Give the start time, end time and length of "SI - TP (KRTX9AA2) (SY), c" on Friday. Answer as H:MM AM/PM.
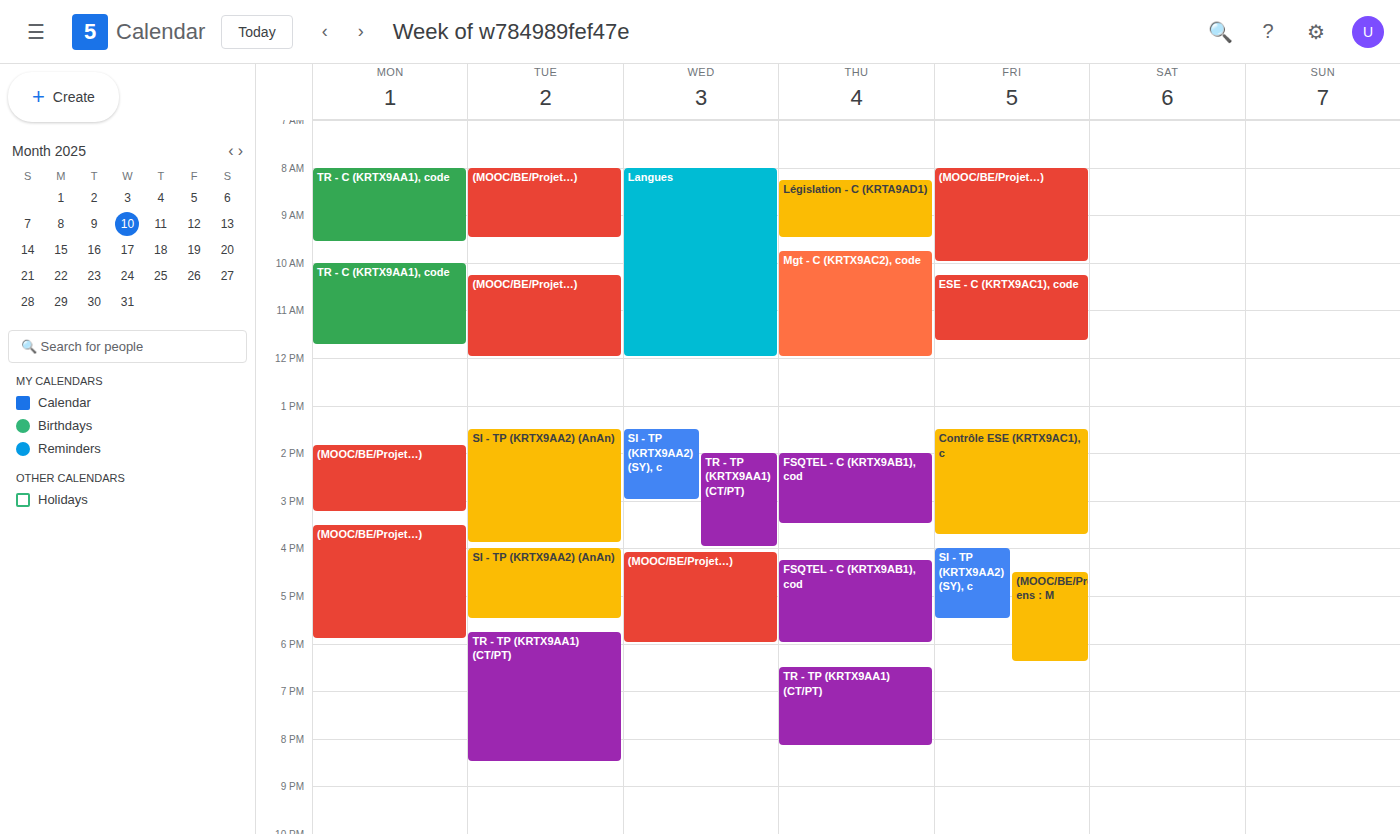
4:00 PM to 5:30 PM, 1 hour 30 minutes